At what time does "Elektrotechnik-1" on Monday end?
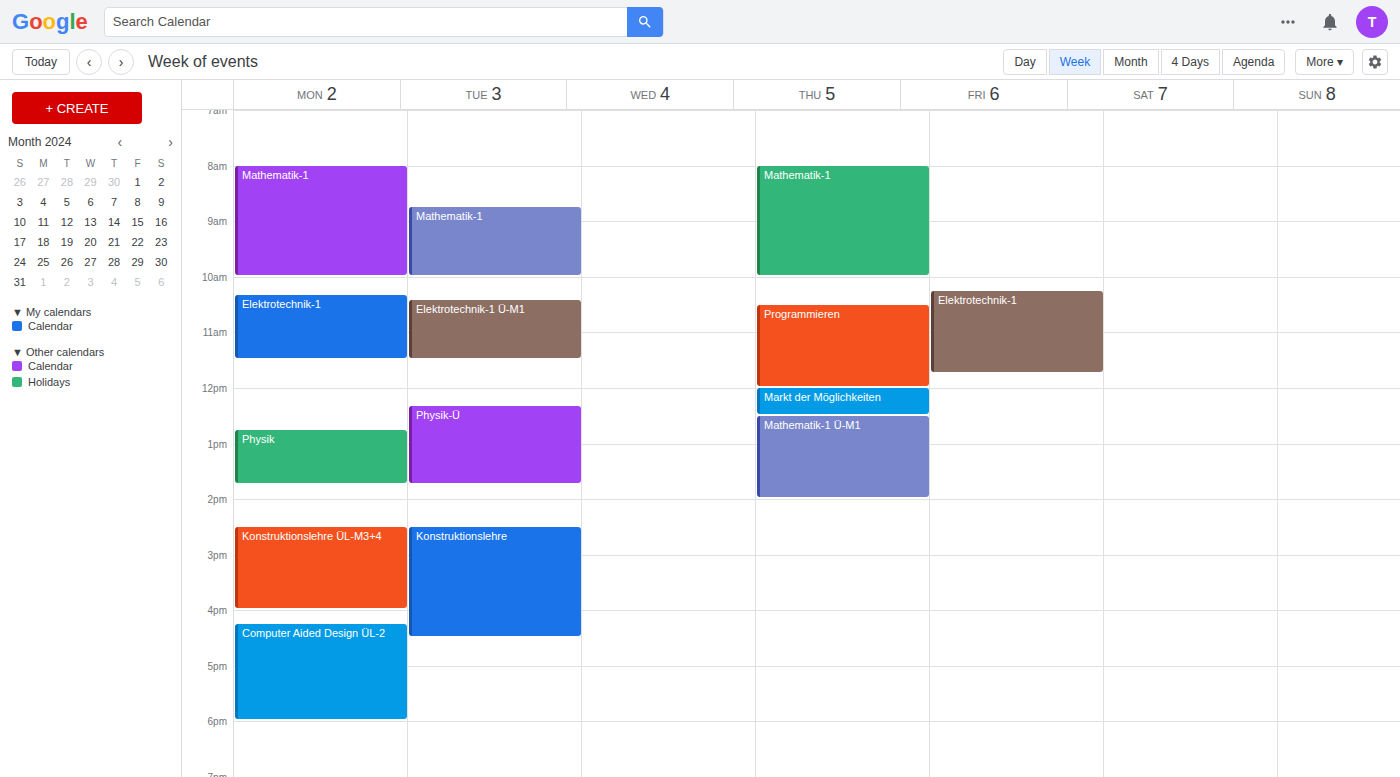
11:30 AM